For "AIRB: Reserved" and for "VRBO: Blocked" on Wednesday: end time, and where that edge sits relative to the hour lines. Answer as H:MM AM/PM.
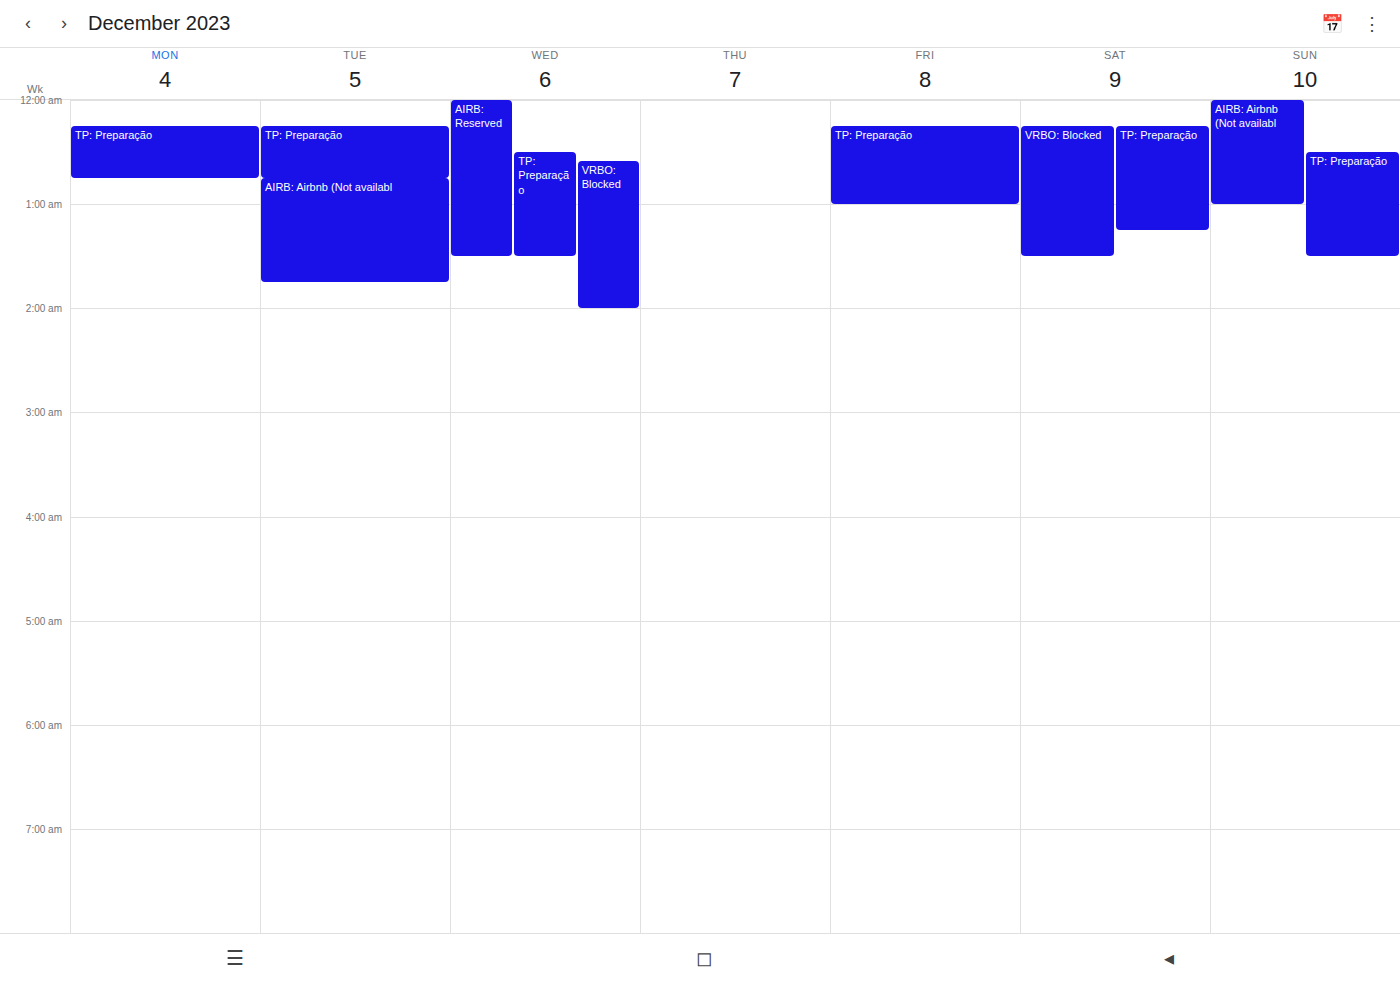
"AIRB: Reserved": 1:30 AM, halfway between the 1 AM and 2 AM lines. "VRBO: Blocked": 2:00 AM, exactly on the 2 AM line.